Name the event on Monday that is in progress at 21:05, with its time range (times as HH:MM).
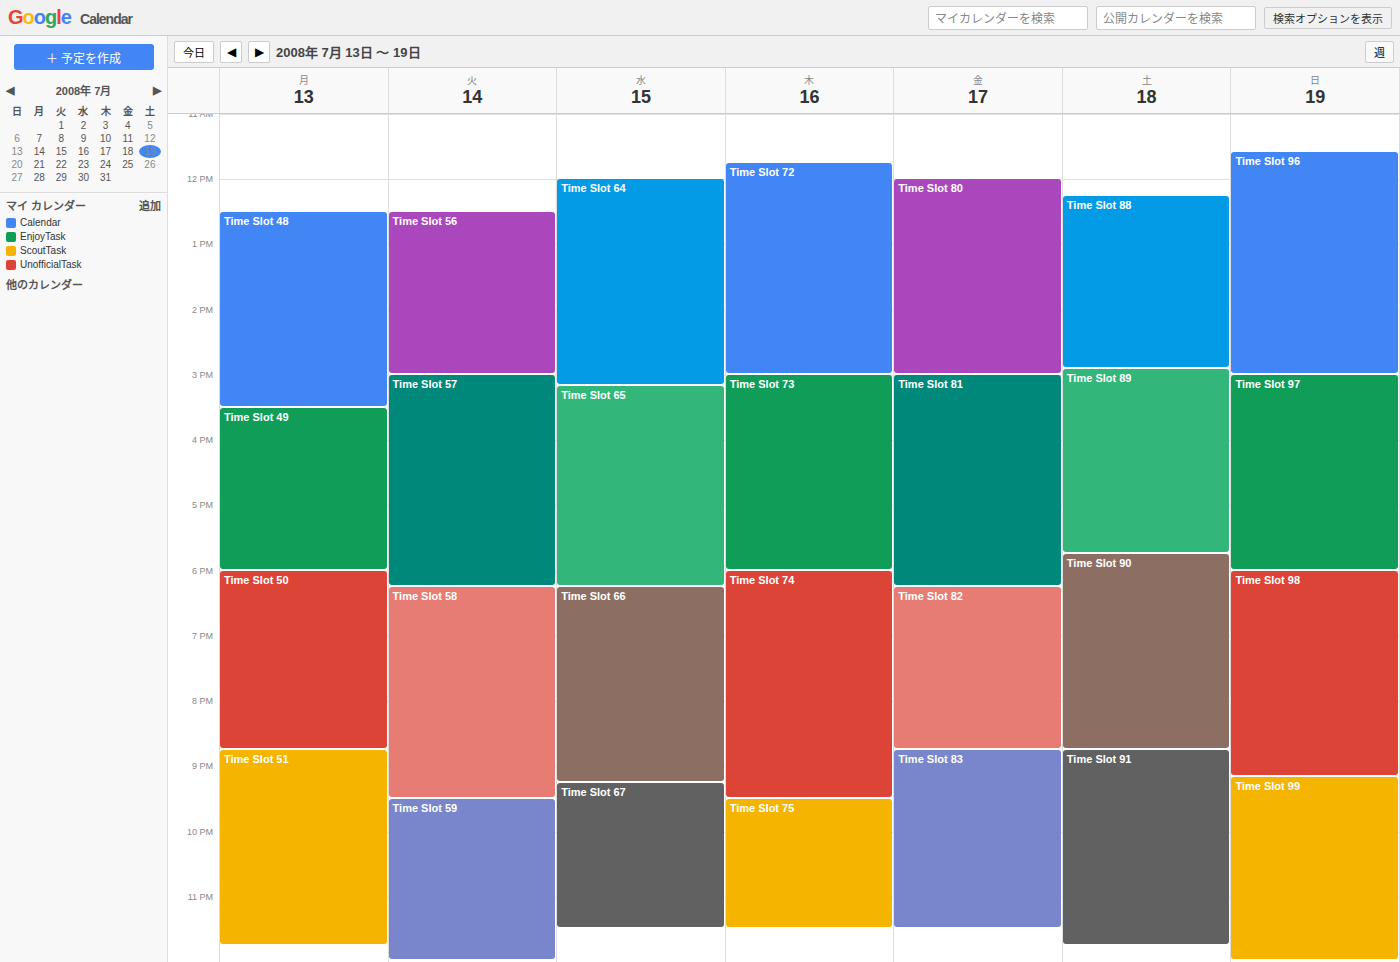
"Time Slot 51", 20:45 to 23:45